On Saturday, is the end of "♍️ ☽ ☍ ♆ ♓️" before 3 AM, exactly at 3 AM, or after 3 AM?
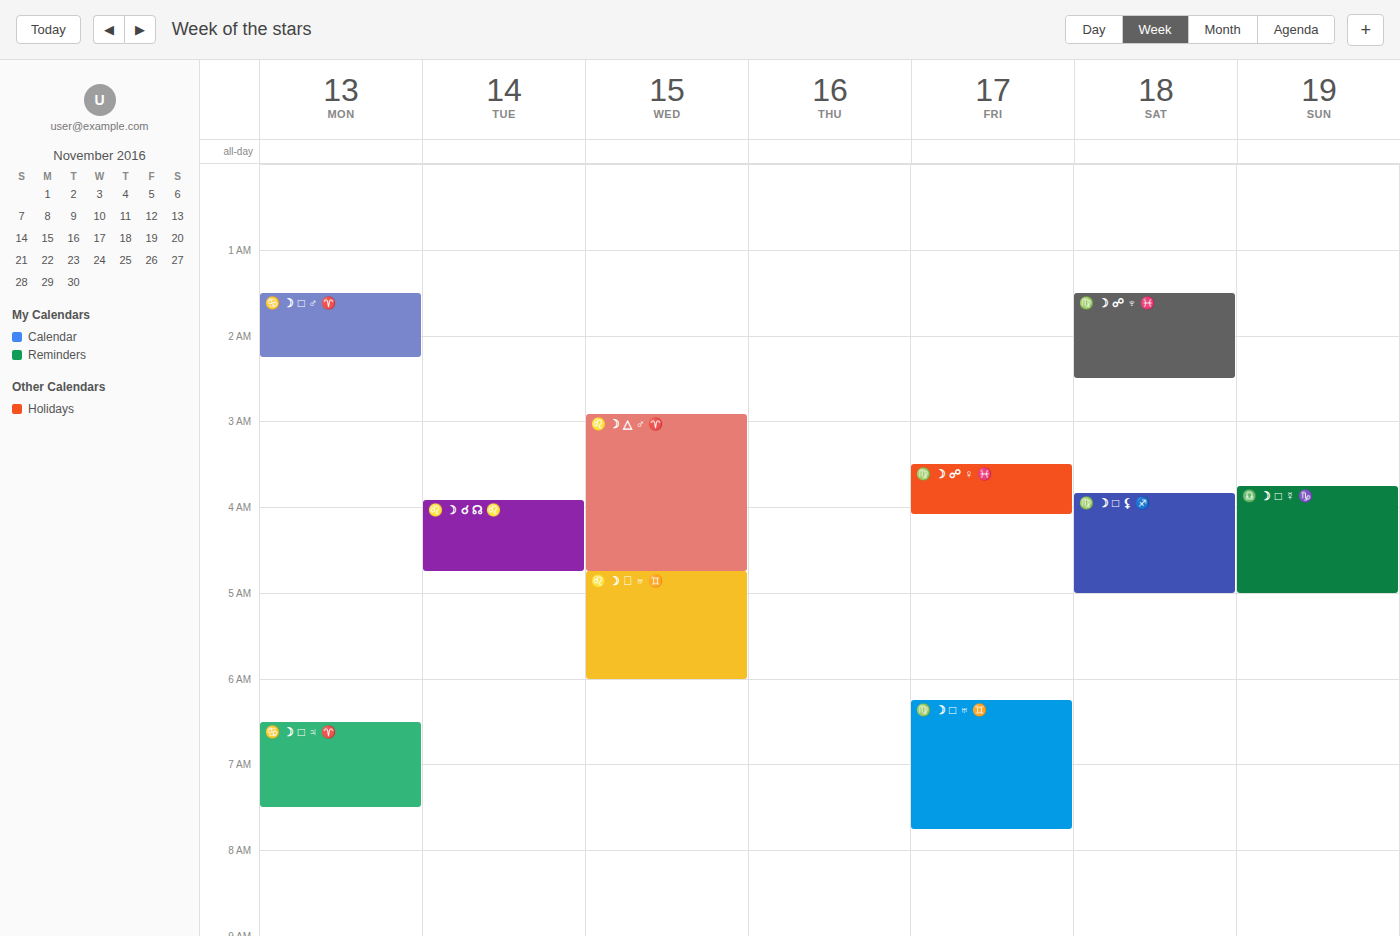
2:30 AM -- before 3 AM, 30 minutes above the 3 AM line.